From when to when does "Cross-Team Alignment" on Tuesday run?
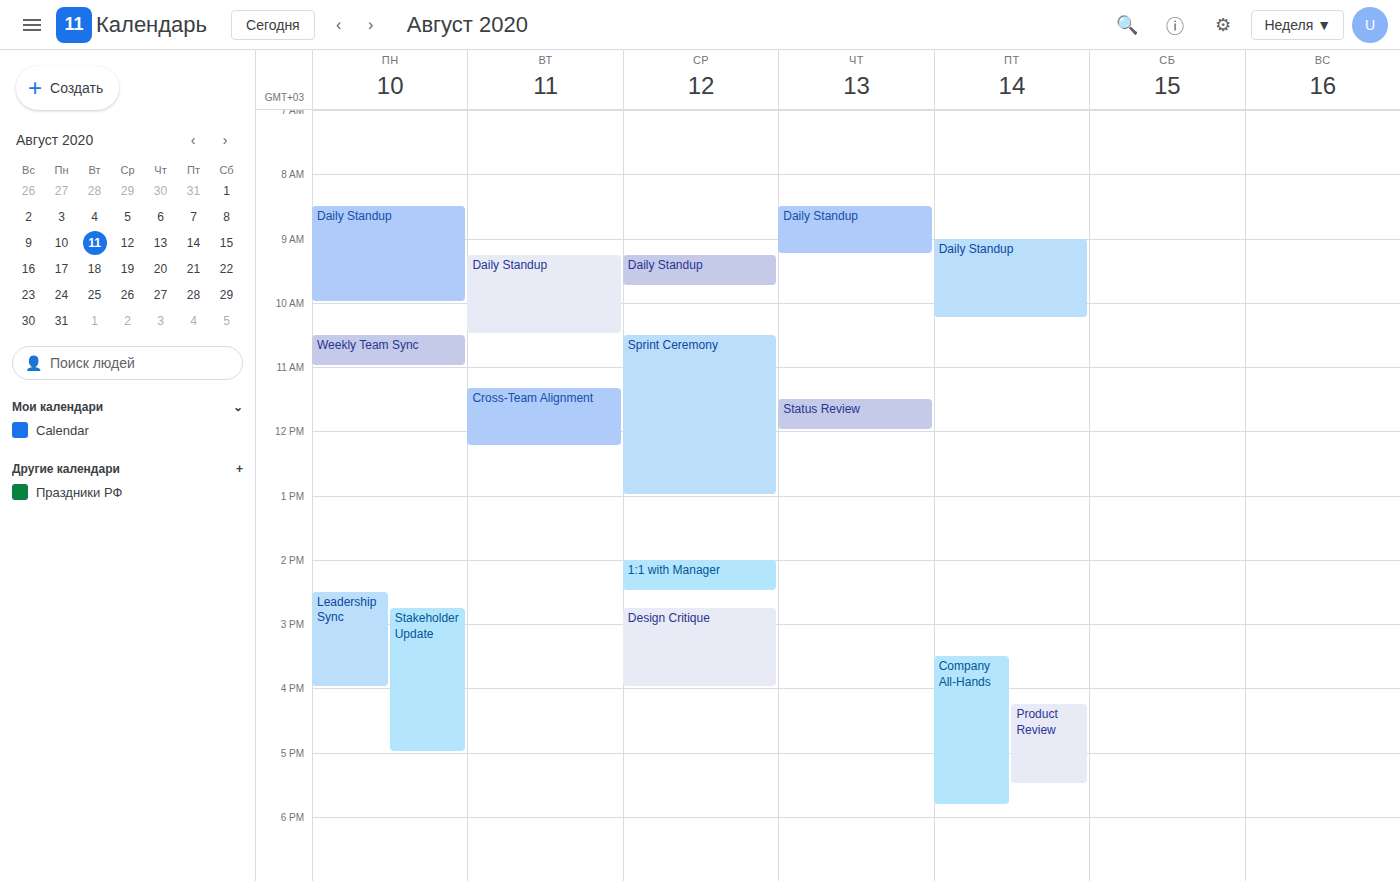
11:20 AM to 12:15 PM